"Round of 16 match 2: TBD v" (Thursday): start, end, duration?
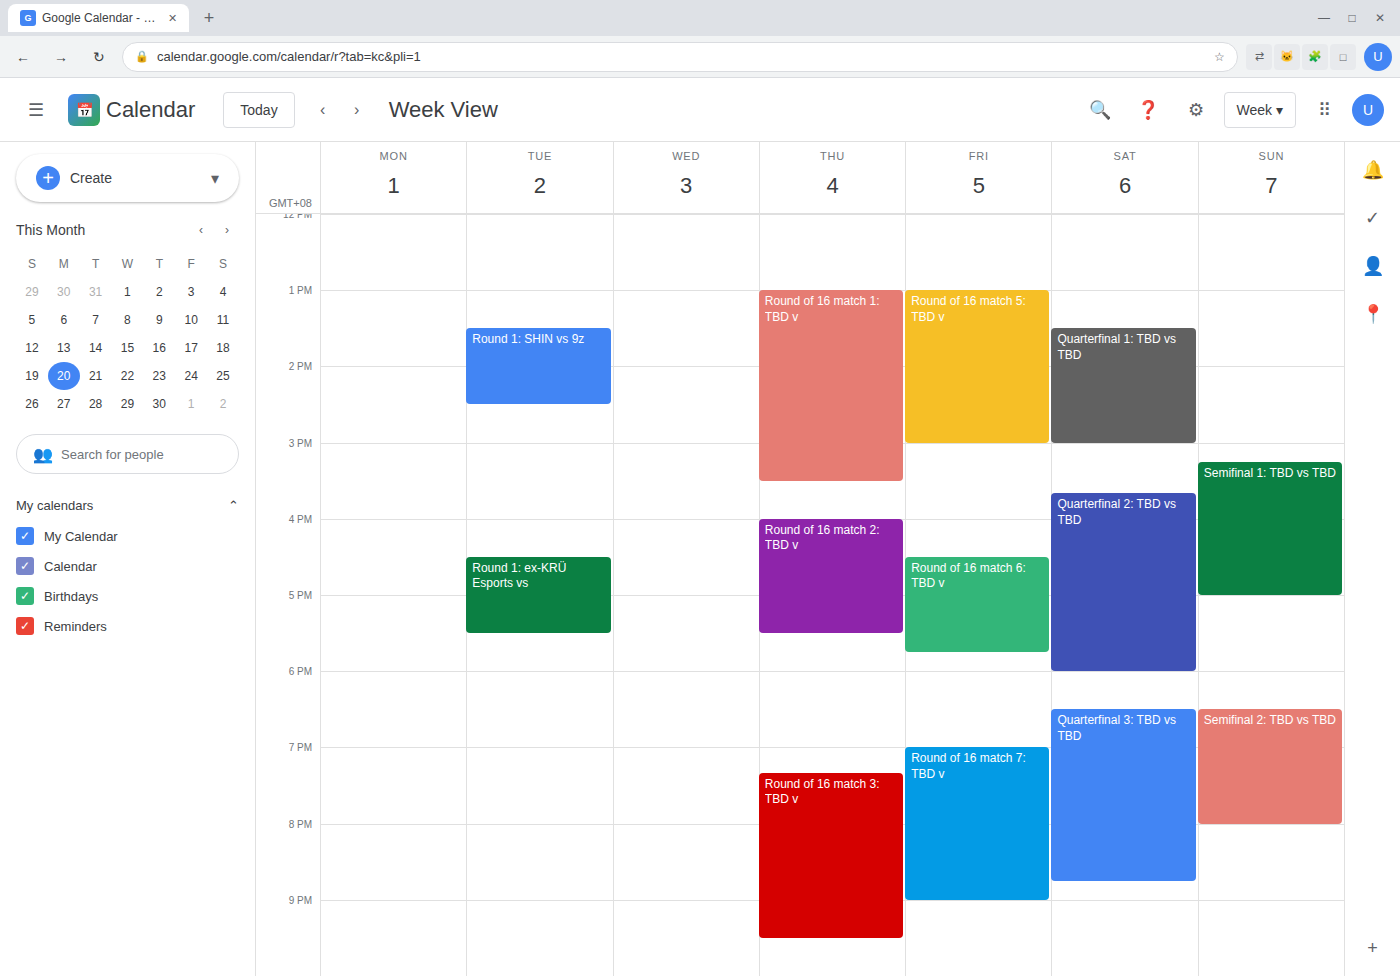
4:00 PM to 5:30 PM, 1 hour 30 minutes